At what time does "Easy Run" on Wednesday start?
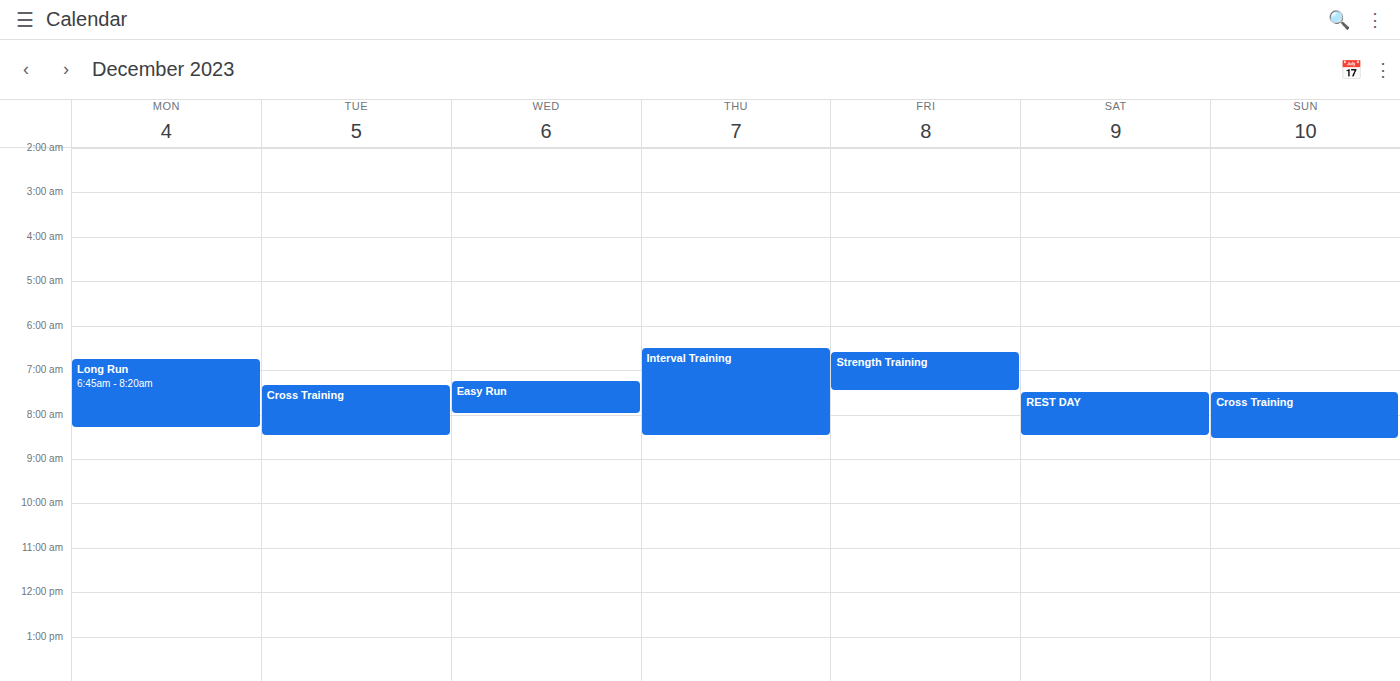
7:15 AM